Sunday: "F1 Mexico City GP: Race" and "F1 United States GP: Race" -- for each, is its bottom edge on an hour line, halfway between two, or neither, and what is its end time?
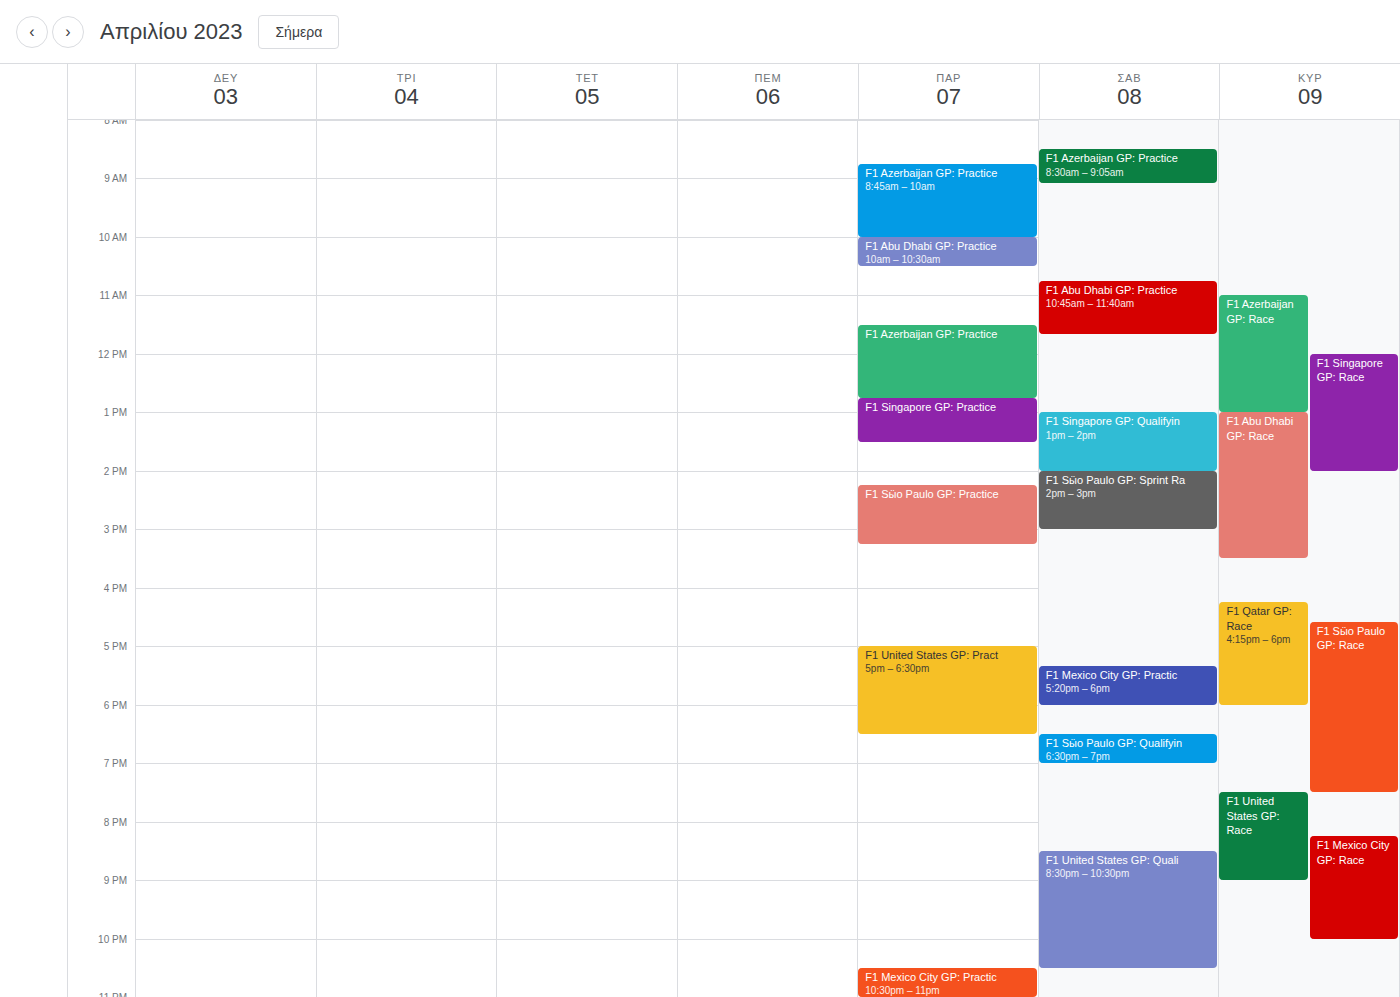
"F1 Mexico City GP: Race": 10:00 PM, exactly on the 10 PM line. "F1 United States GP: Race": 9:00 PM, exactly on the 9 PM line.